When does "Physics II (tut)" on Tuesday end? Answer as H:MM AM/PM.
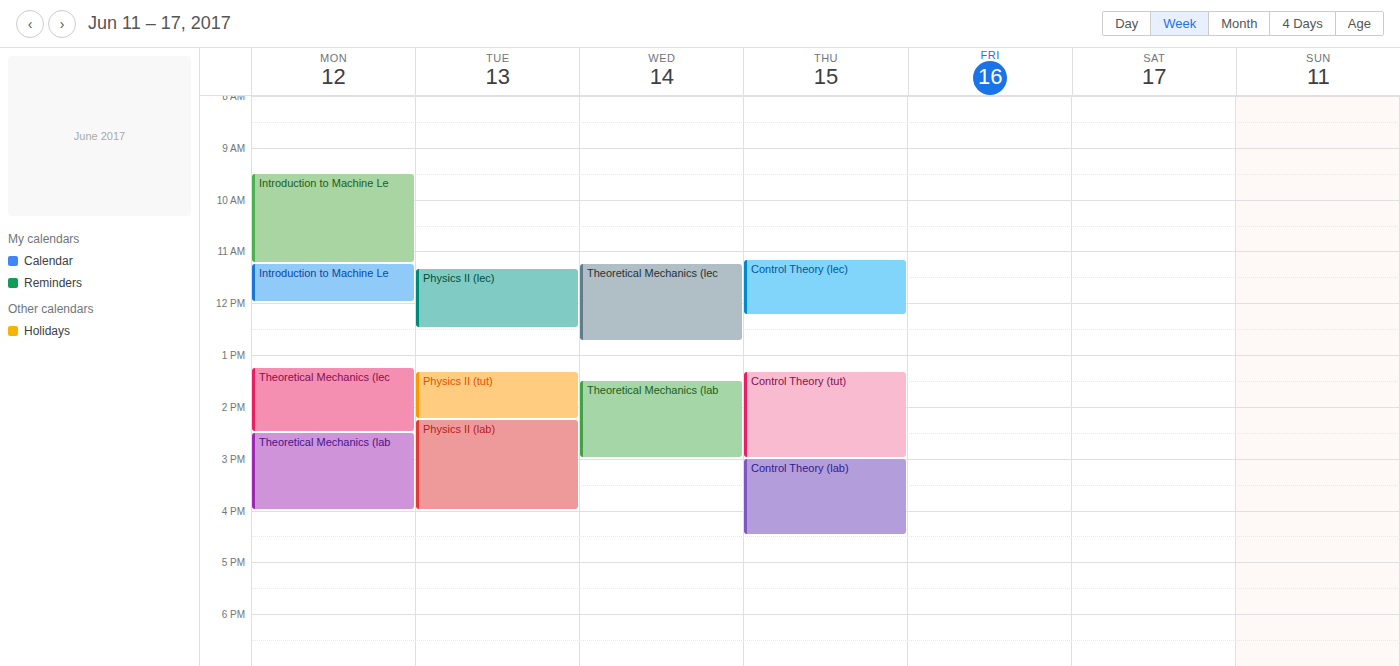
2:15 PM